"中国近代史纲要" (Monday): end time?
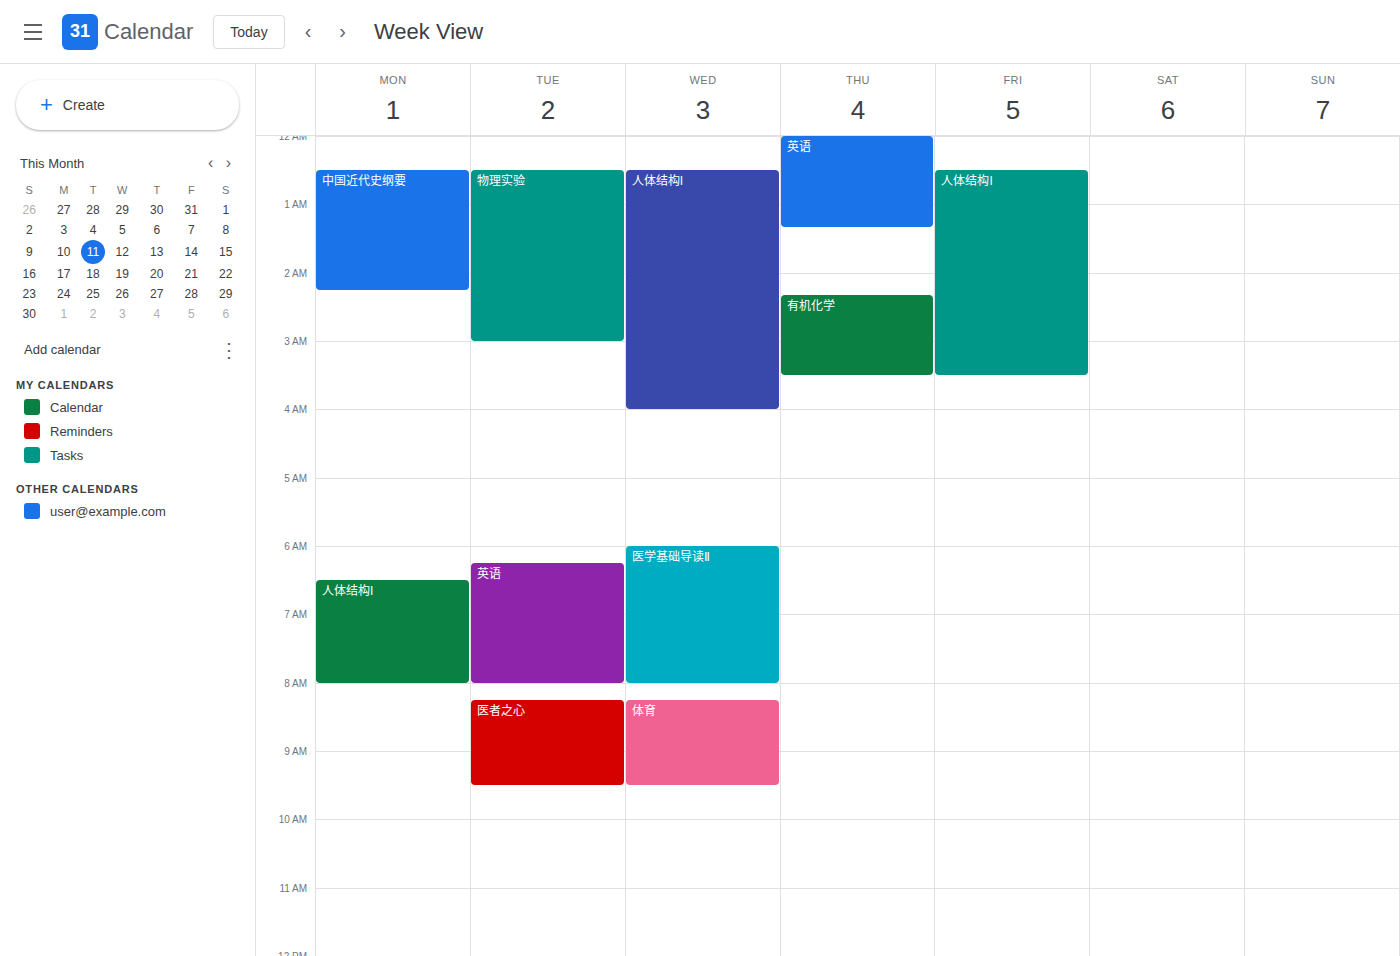
2:15 AM